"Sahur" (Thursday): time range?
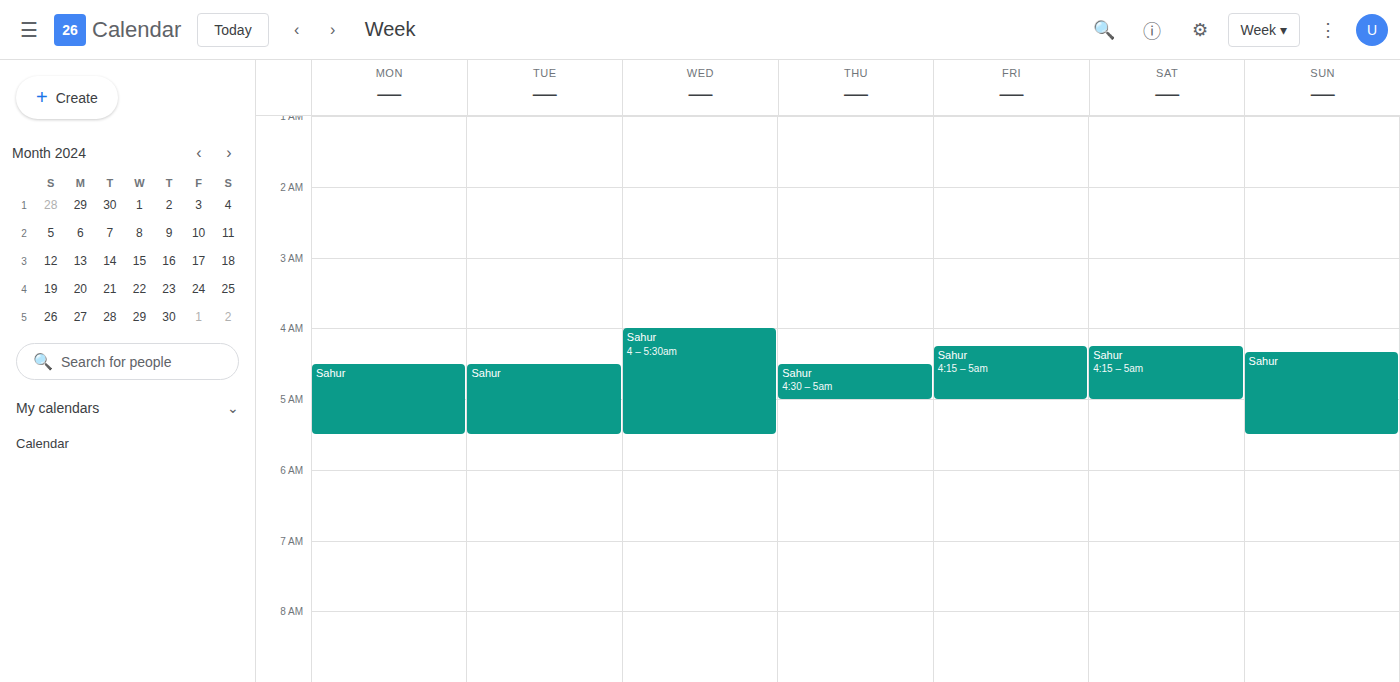
4:30 AM to 5:00 AM